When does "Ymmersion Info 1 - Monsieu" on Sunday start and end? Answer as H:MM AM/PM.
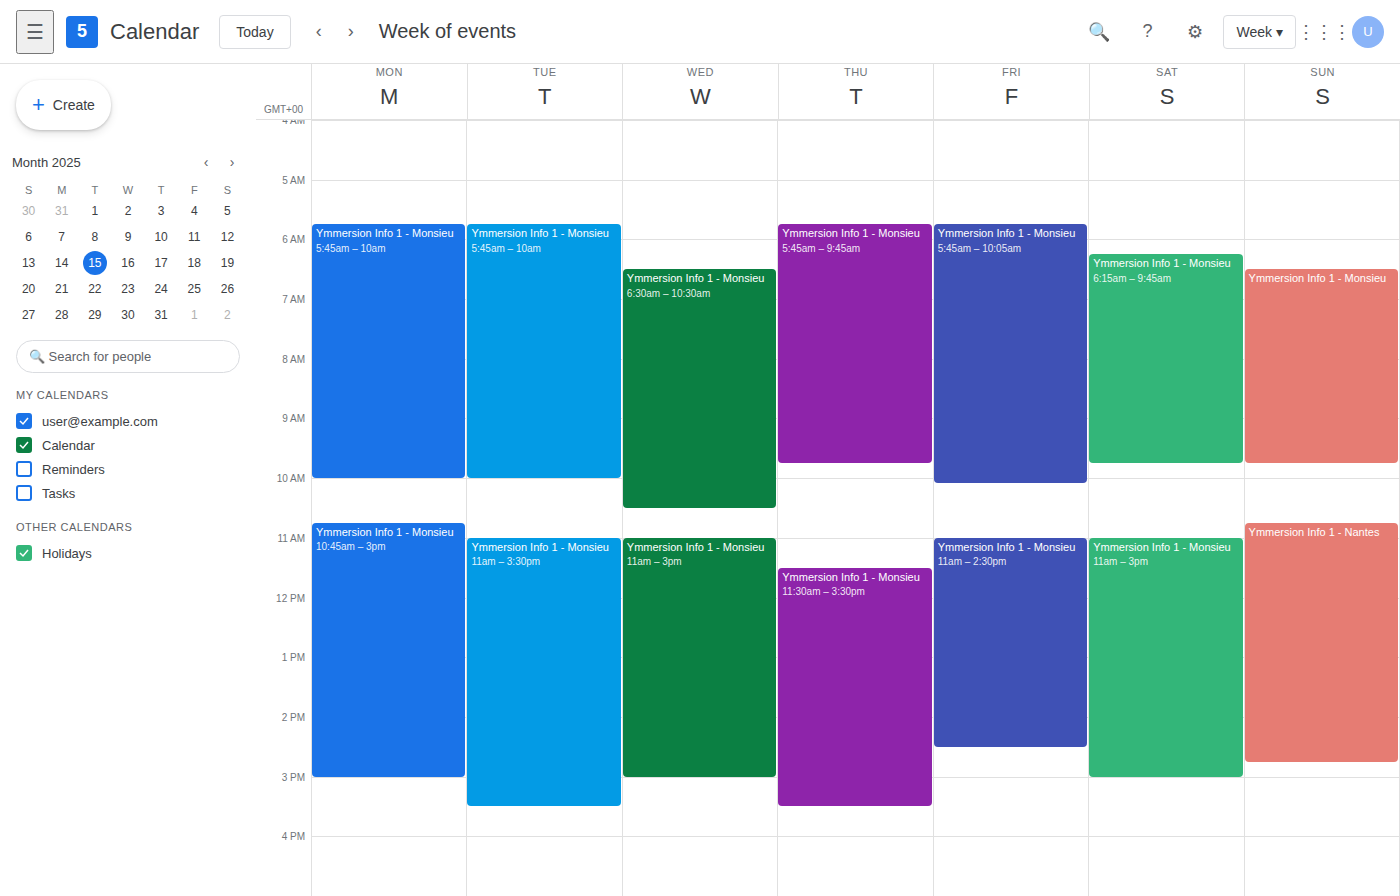
6:30 AM to 9:45 AM